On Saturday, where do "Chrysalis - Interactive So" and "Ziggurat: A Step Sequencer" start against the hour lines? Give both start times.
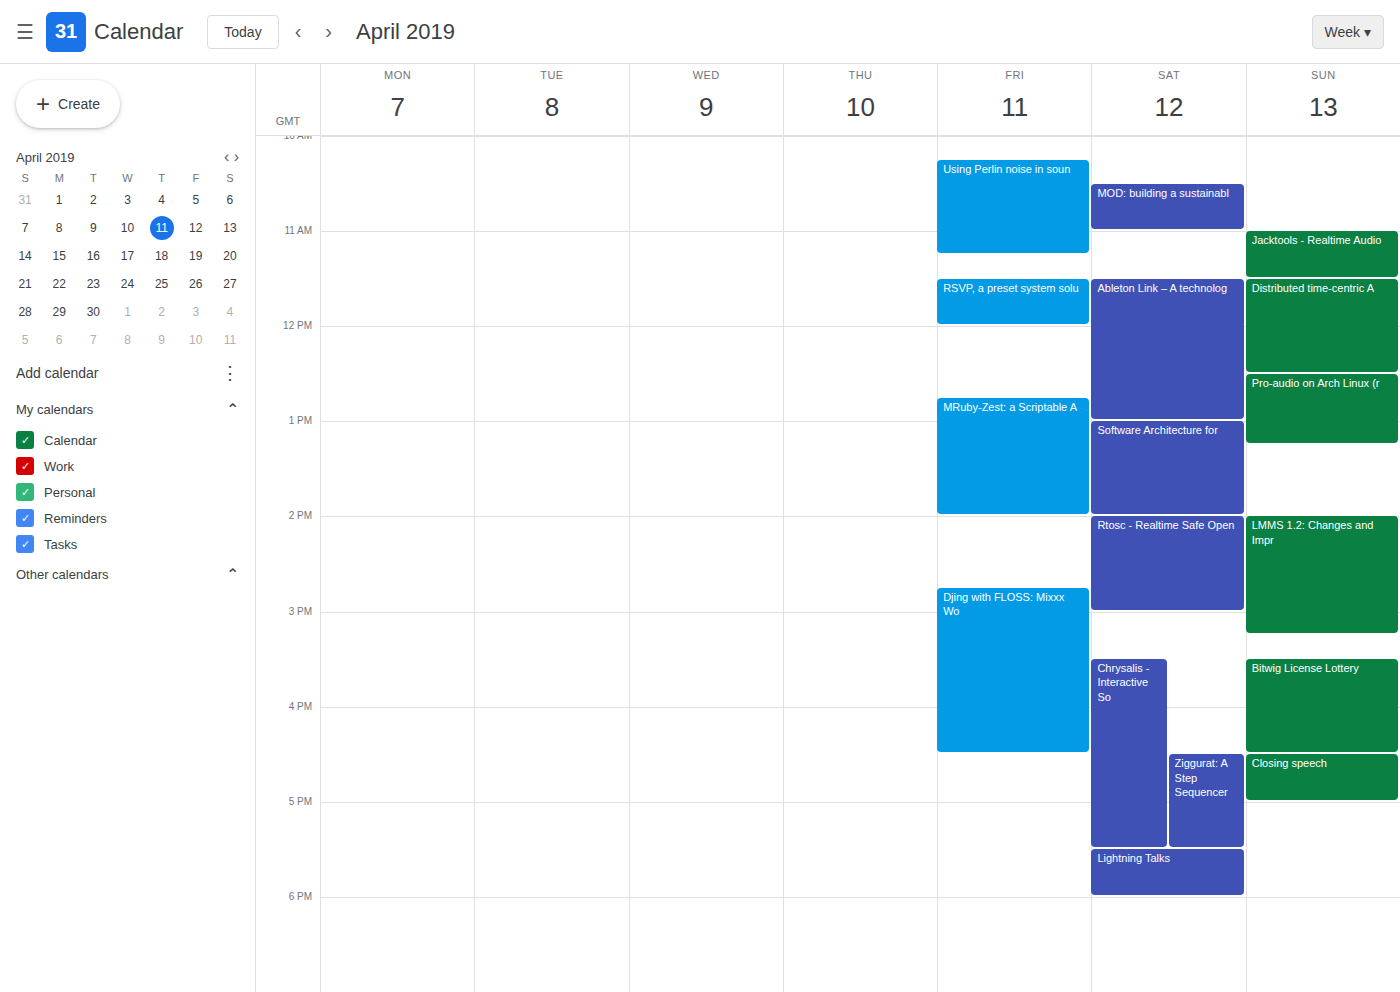
"Chrysalis - Interactive So": 3:30 PM, halfway between the 3 PM and 4 PM lines. "Ziggurat: A Step Sequencer": 4:30 PM, halfway between the 4 PM and 5 PM lines.